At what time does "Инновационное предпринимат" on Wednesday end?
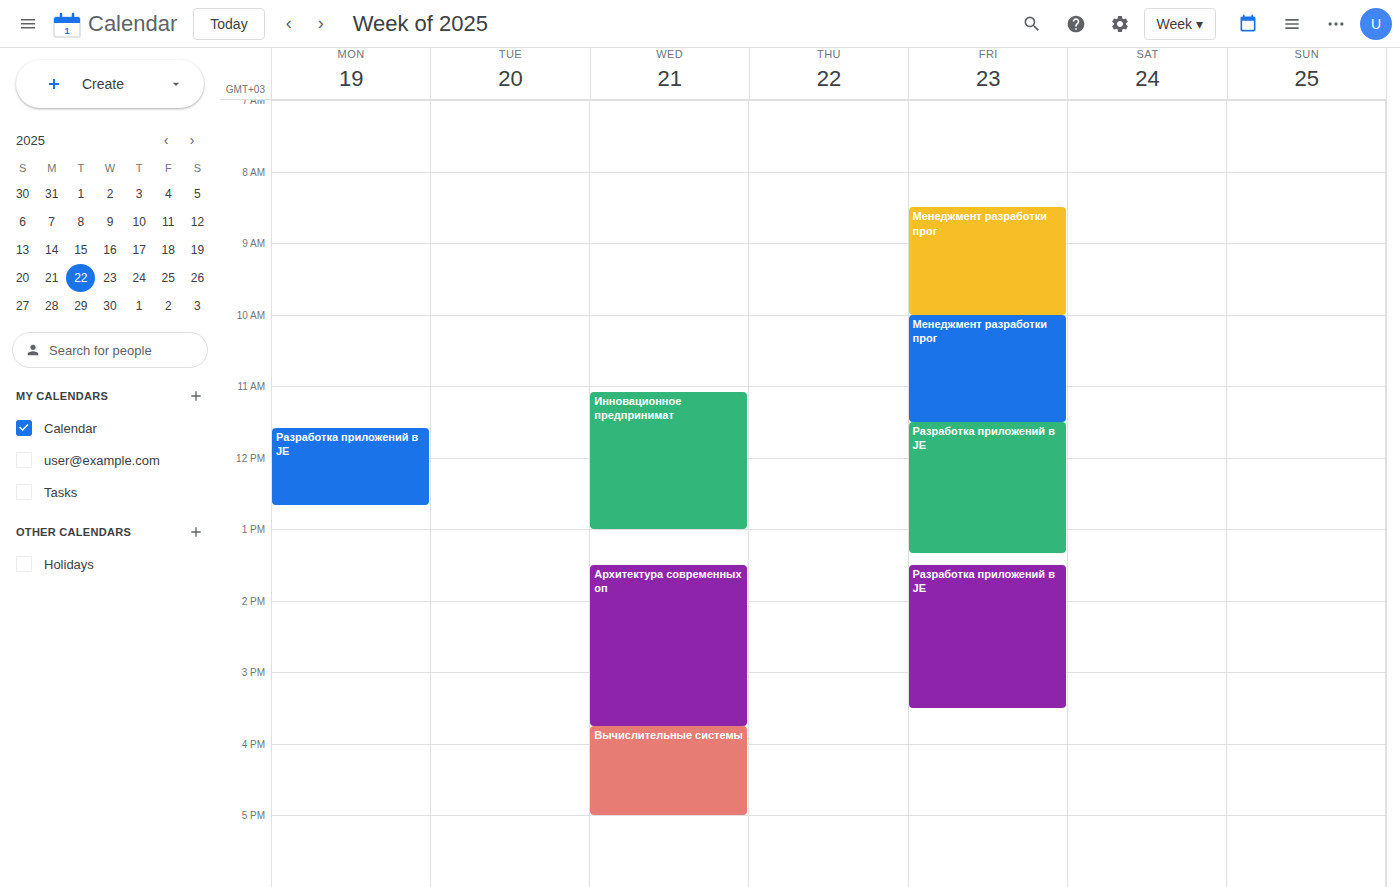
1:00 PM